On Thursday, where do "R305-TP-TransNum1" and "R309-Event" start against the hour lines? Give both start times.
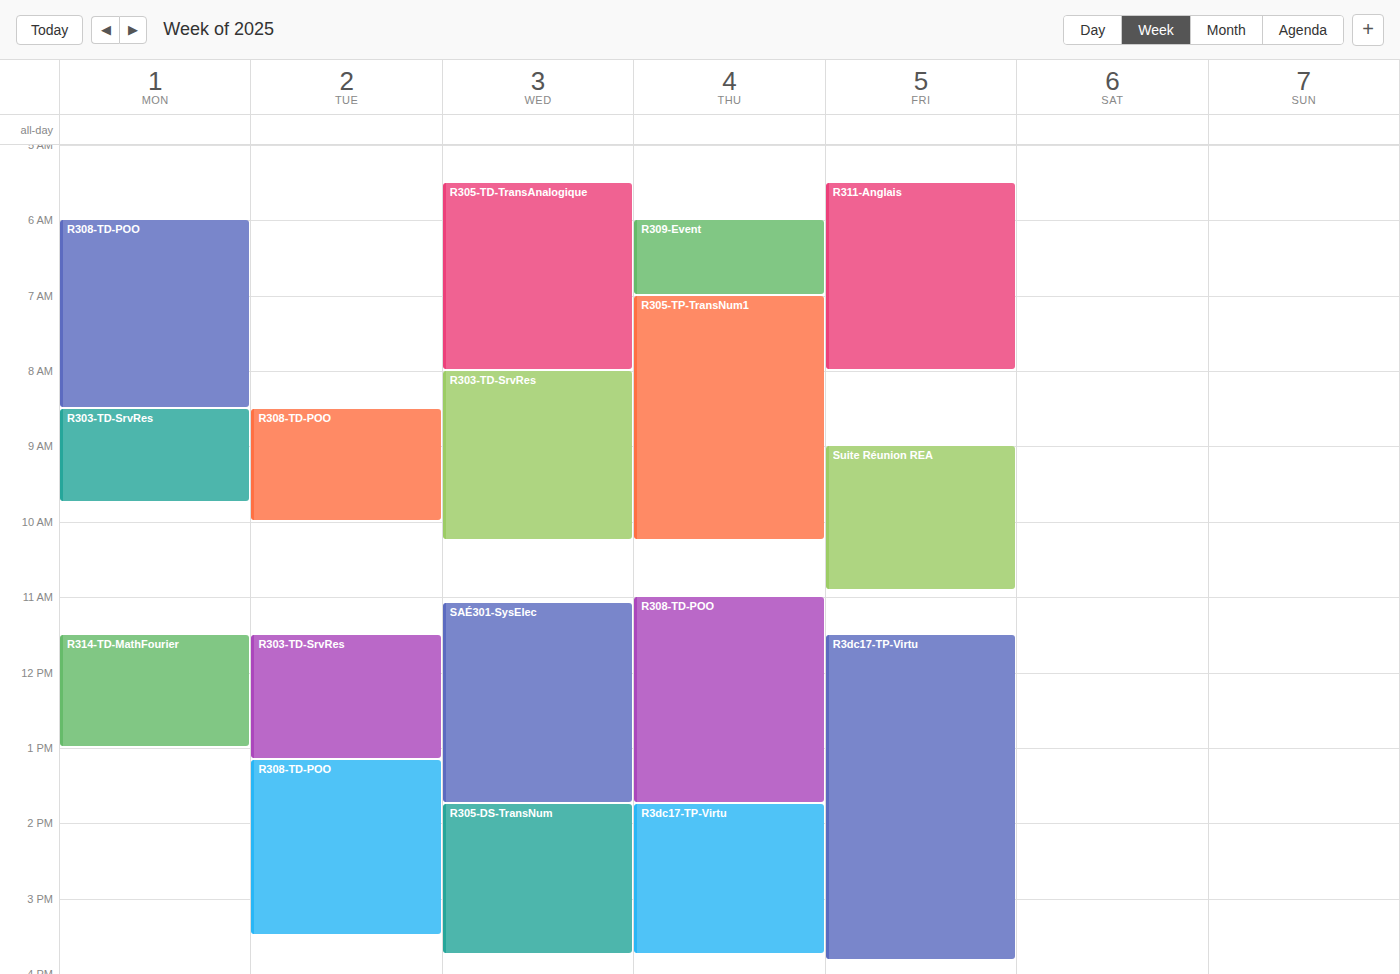
"R305-TP-TransNum1": 7:00 AM, exactly on the 7 AM line. "R309-Event": 6:00 AM, exactly on the 6 AM line.